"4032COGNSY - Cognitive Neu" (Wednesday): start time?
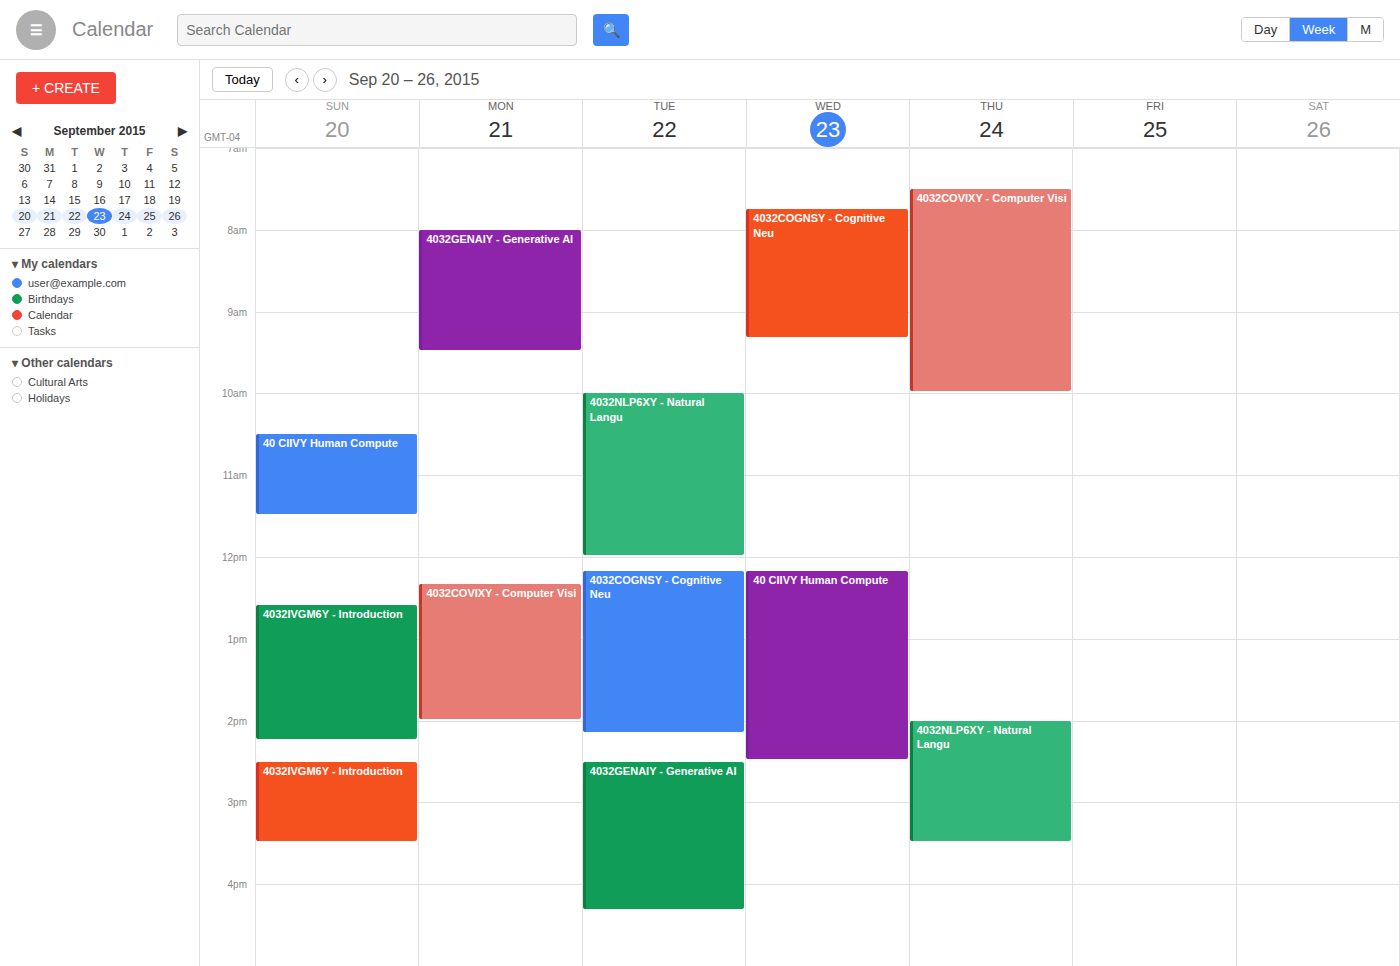
7:45 AM